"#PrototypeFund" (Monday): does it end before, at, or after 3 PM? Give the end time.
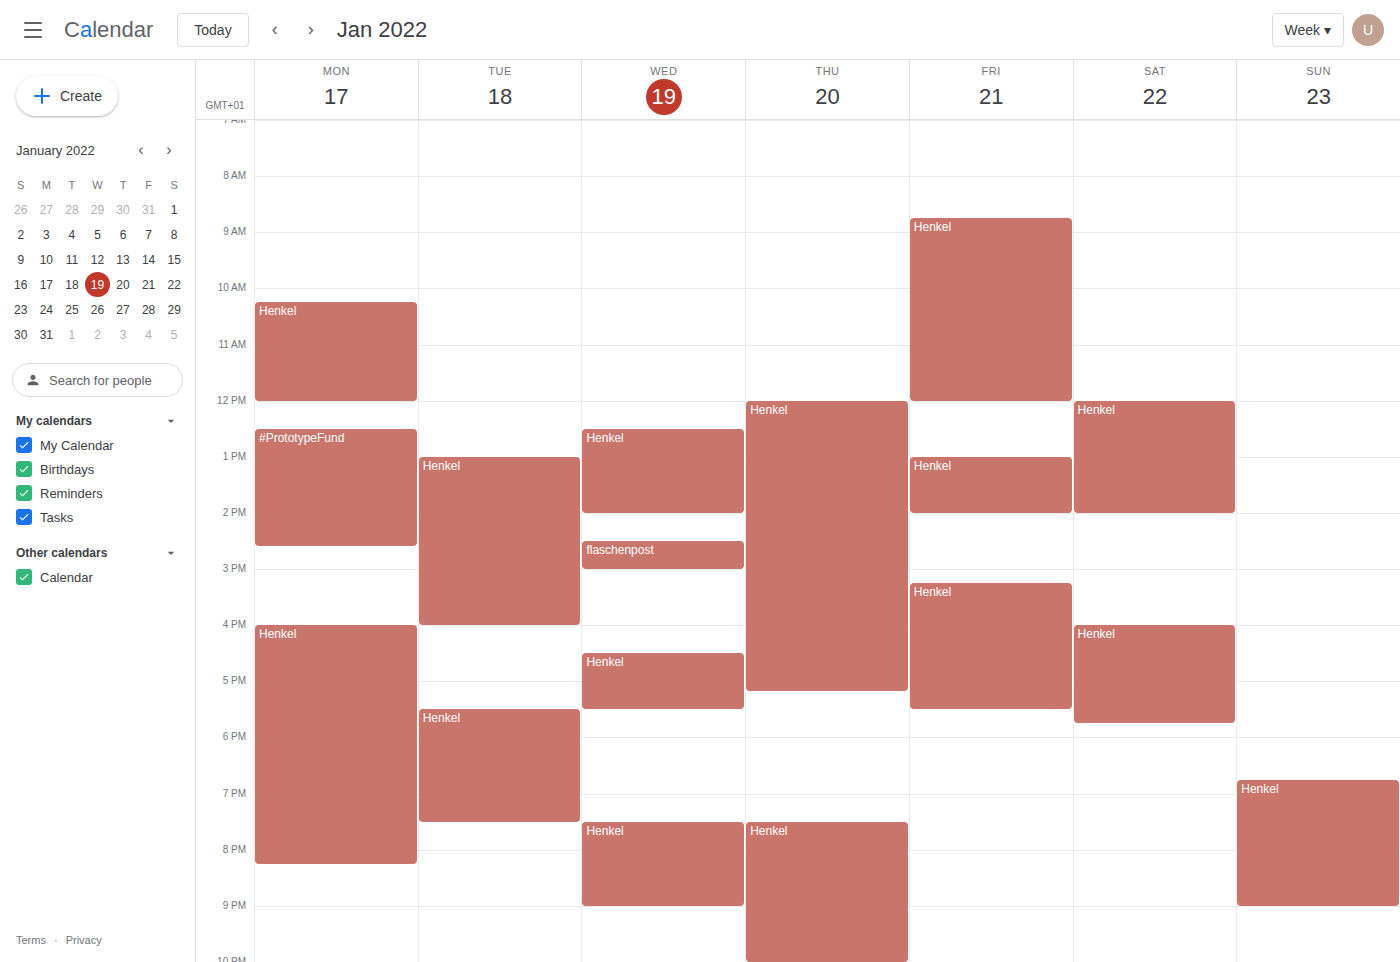
2:35 PM -- before 3 PM, 25 minutes above the 3 PM line.